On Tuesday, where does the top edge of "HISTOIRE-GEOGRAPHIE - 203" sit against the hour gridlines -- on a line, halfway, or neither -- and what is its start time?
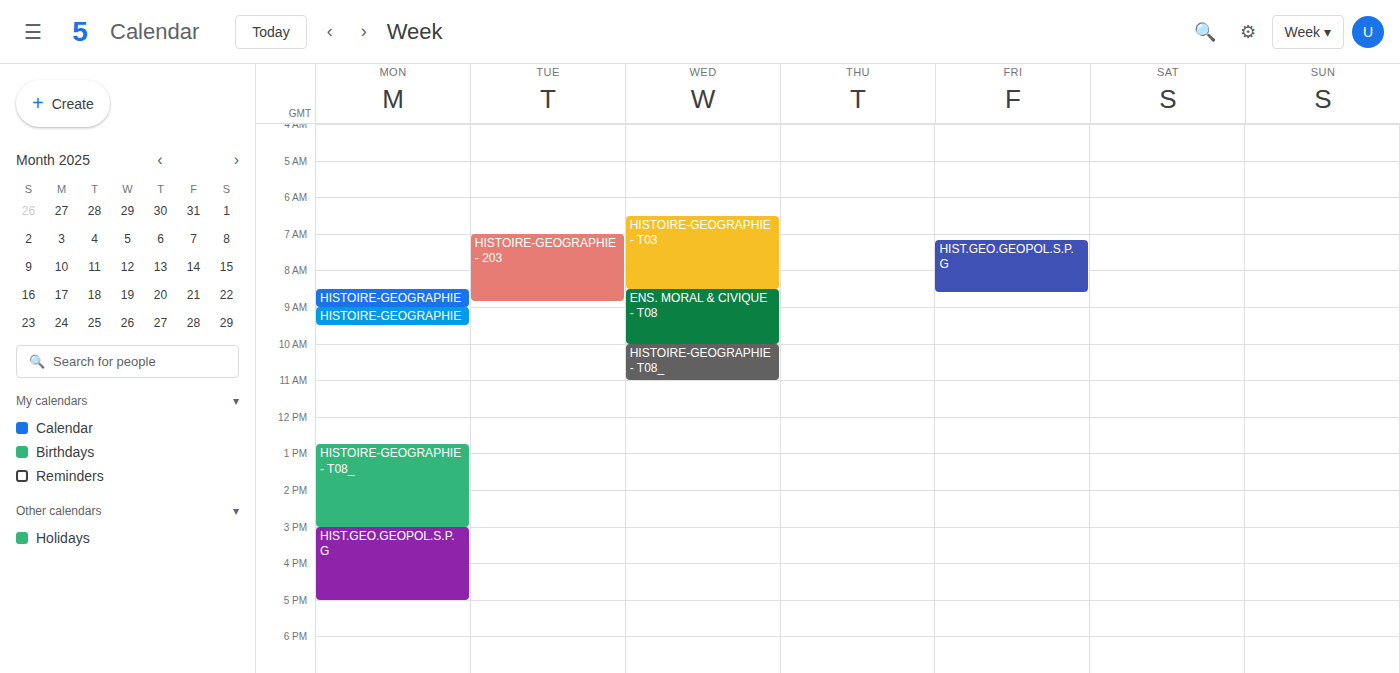
7:00 AM -- exactly on the 7 AM line.